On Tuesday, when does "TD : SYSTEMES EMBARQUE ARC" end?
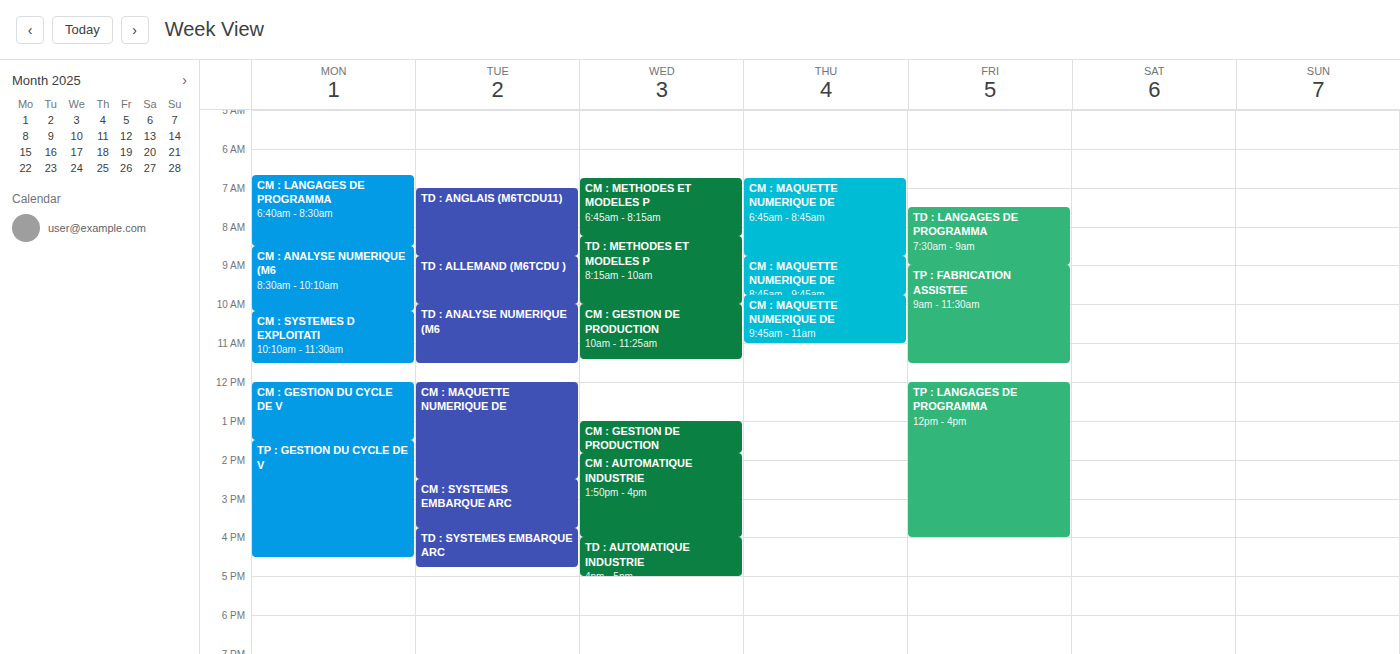
4:45 PM